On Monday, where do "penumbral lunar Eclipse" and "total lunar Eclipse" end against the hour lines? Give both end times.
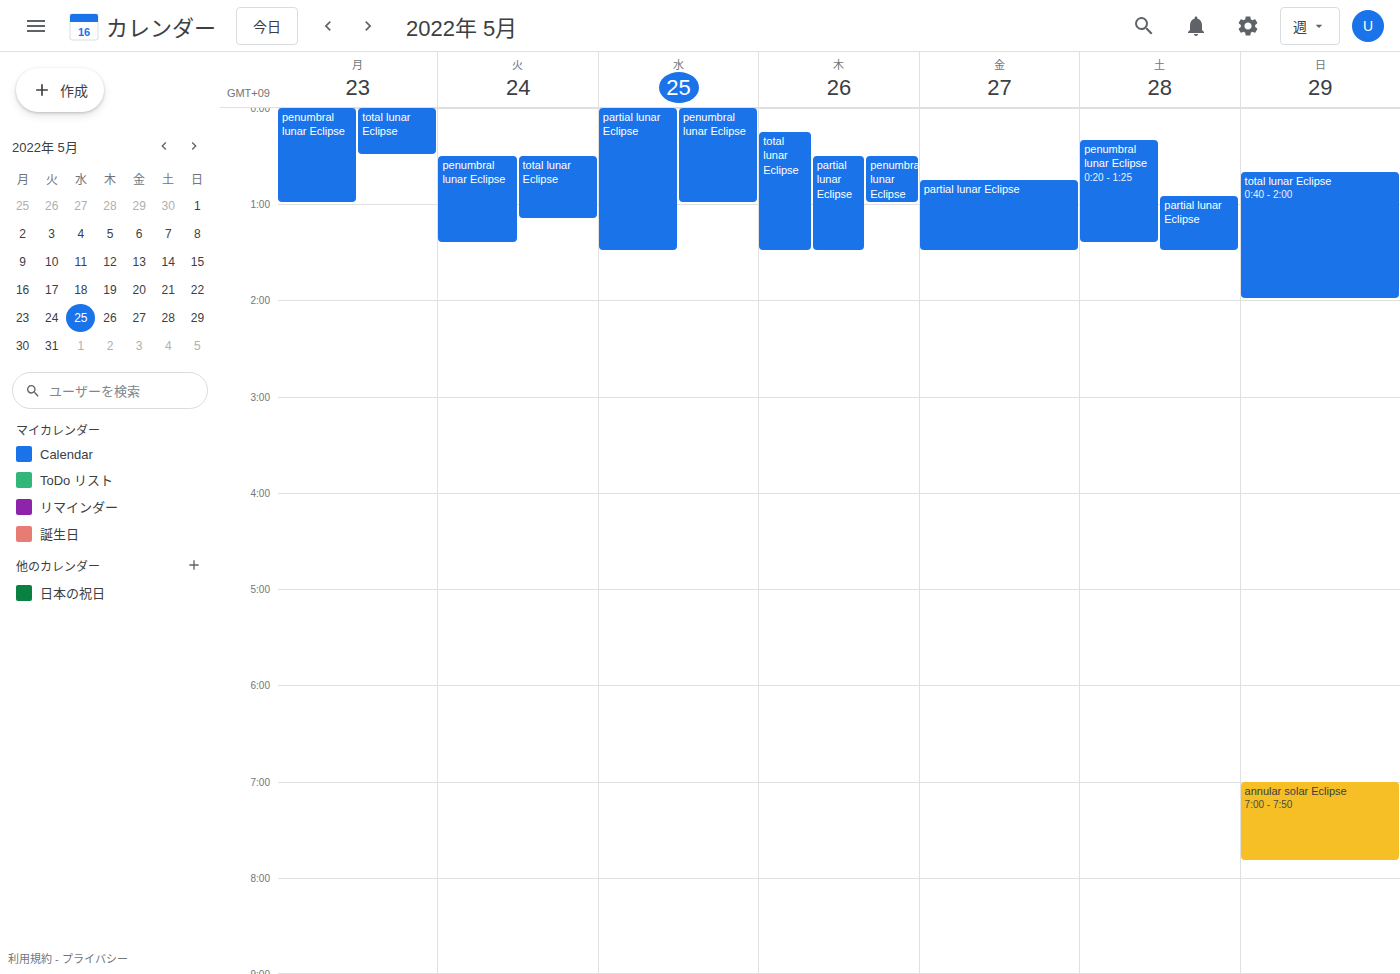
"penumbral lunar Eclipse": 01:00, exactly on the 01:00 line. "total lunar Eclipse": 00:30, halfway between the 00:00 and 01:00 lines.